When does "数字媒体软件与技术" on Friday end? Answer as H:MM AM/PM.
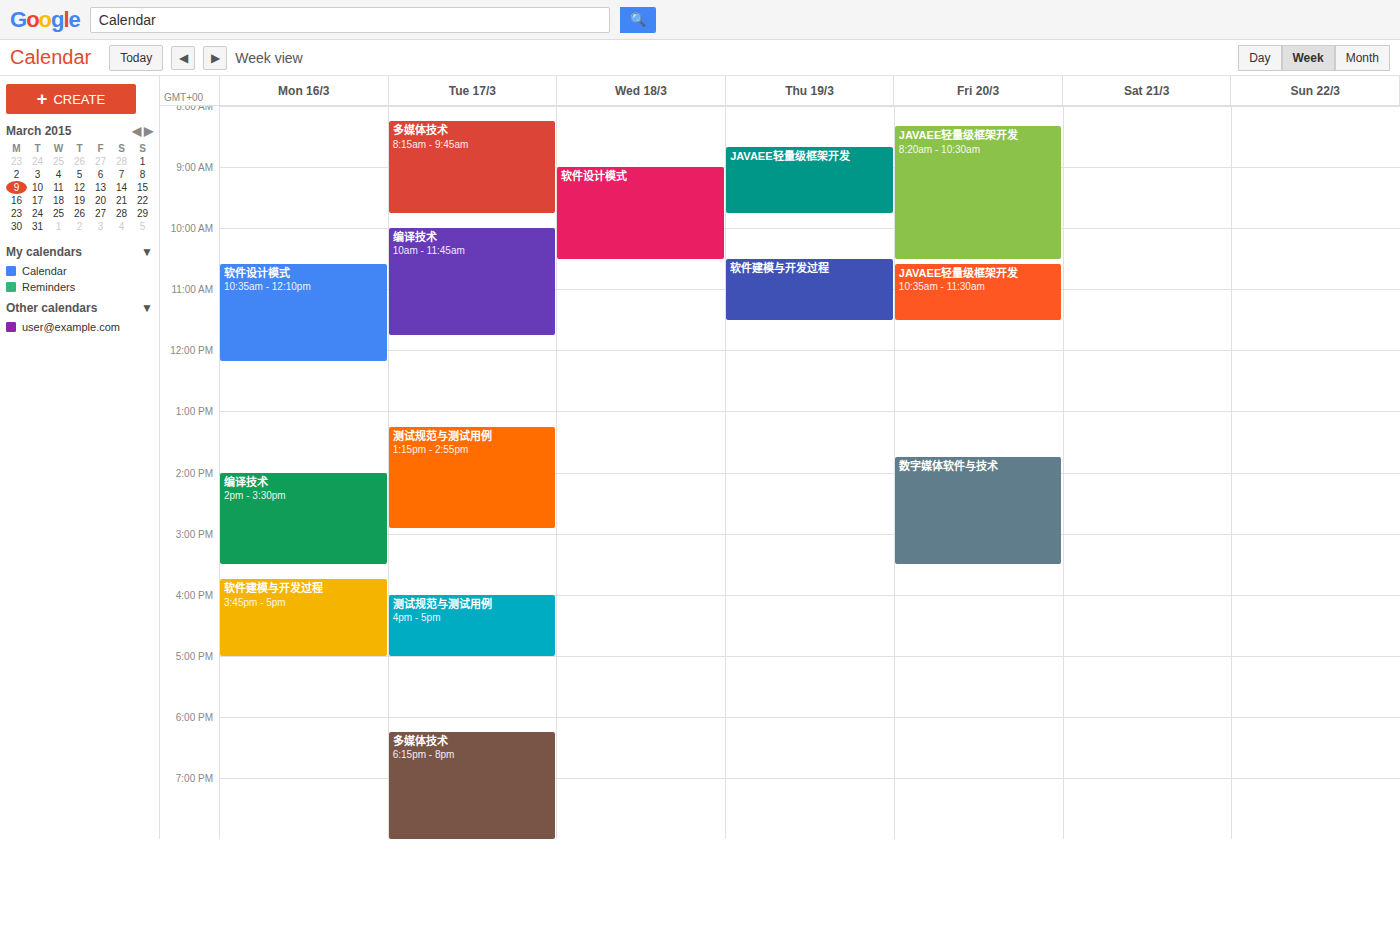
3:30 PM